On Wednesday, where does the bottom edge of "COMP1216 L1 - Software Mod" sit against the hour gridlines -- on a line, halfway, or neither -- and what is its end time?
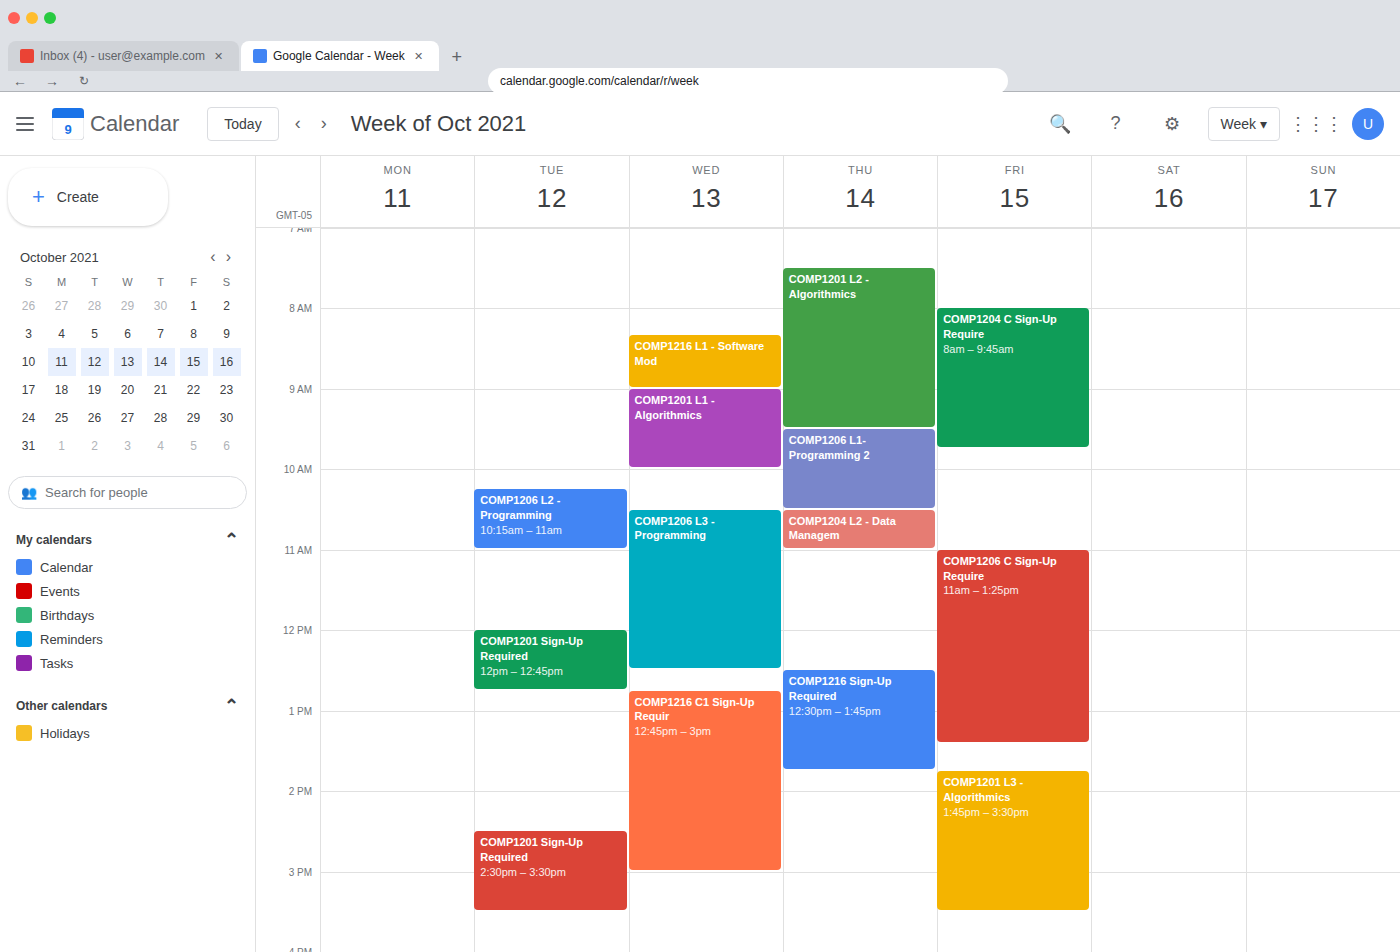
9:00 AM -- exactly on the 9 AM line.